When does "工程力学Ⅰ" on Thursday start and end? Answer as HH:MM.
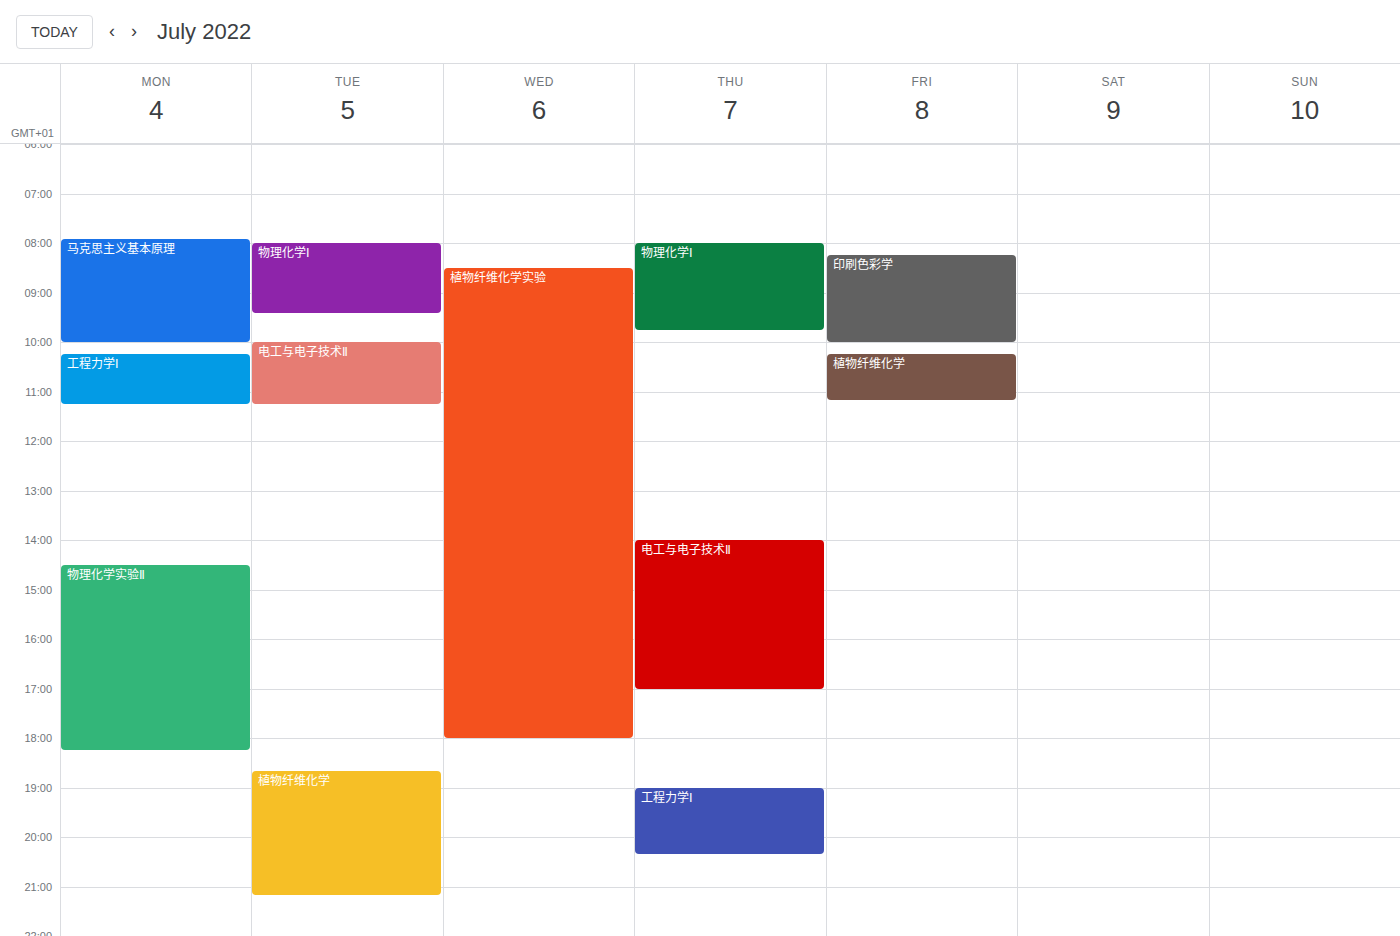
19:00 to 20:20